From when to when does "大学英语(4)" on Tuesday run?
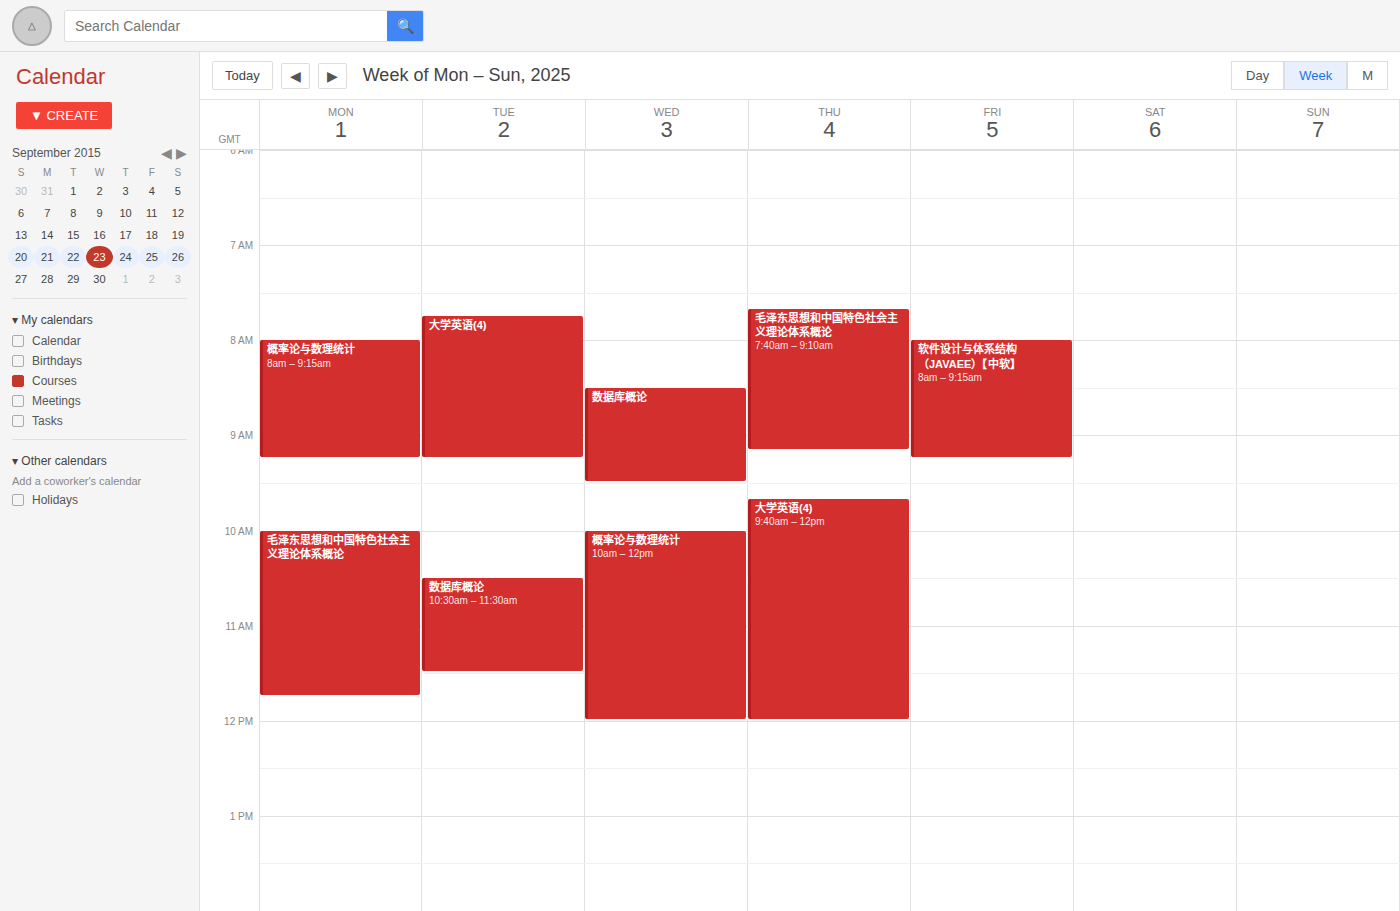
7:45 AM to 9:15 AM